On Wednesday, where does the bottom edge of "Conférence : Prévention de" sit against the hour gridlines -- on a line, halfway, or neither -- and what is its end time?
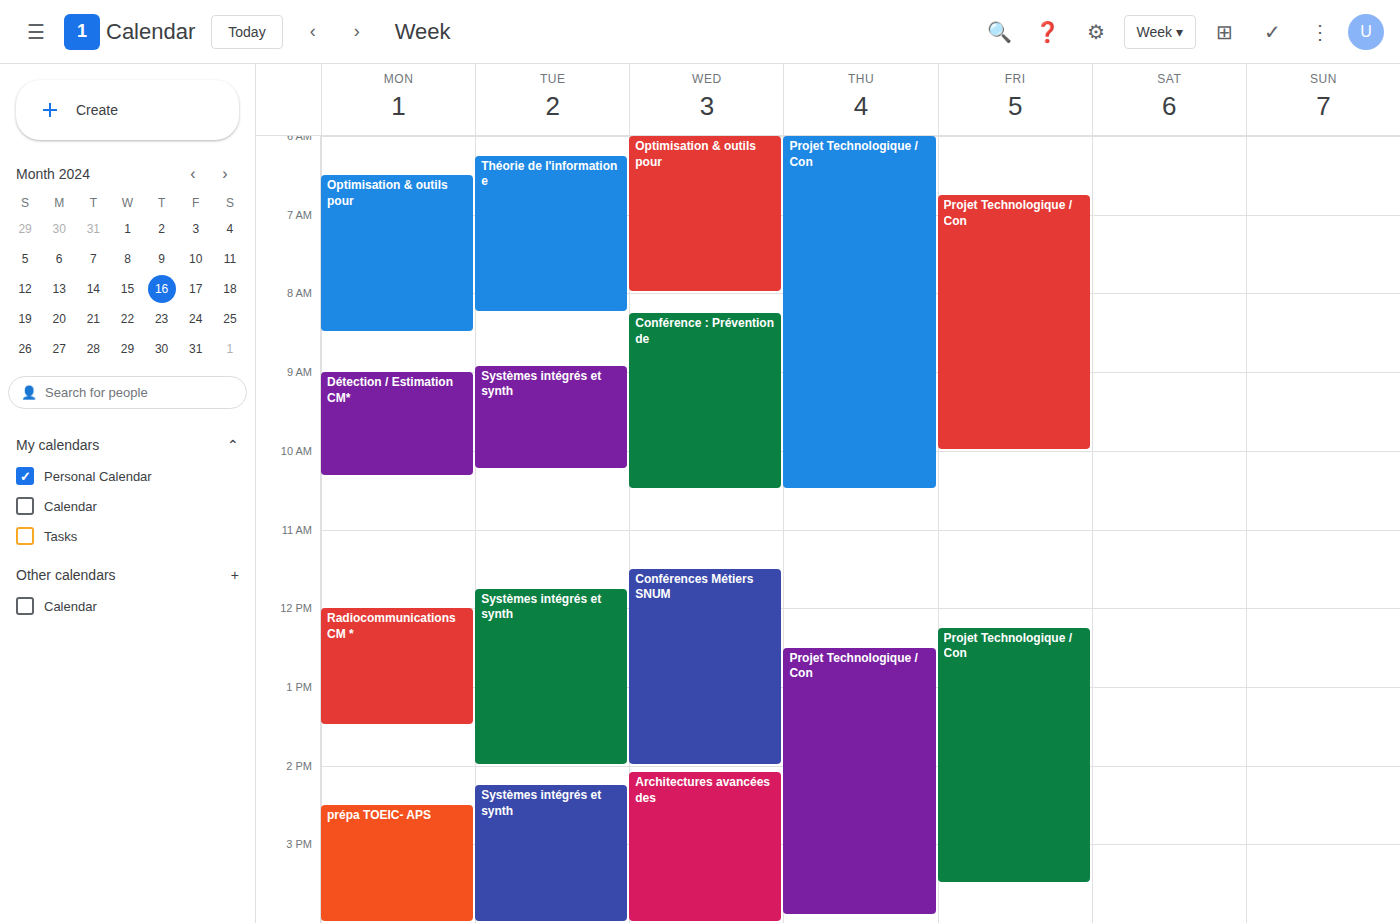
10:30 AM -- halfway between the 10 AM and 11 AM lines.